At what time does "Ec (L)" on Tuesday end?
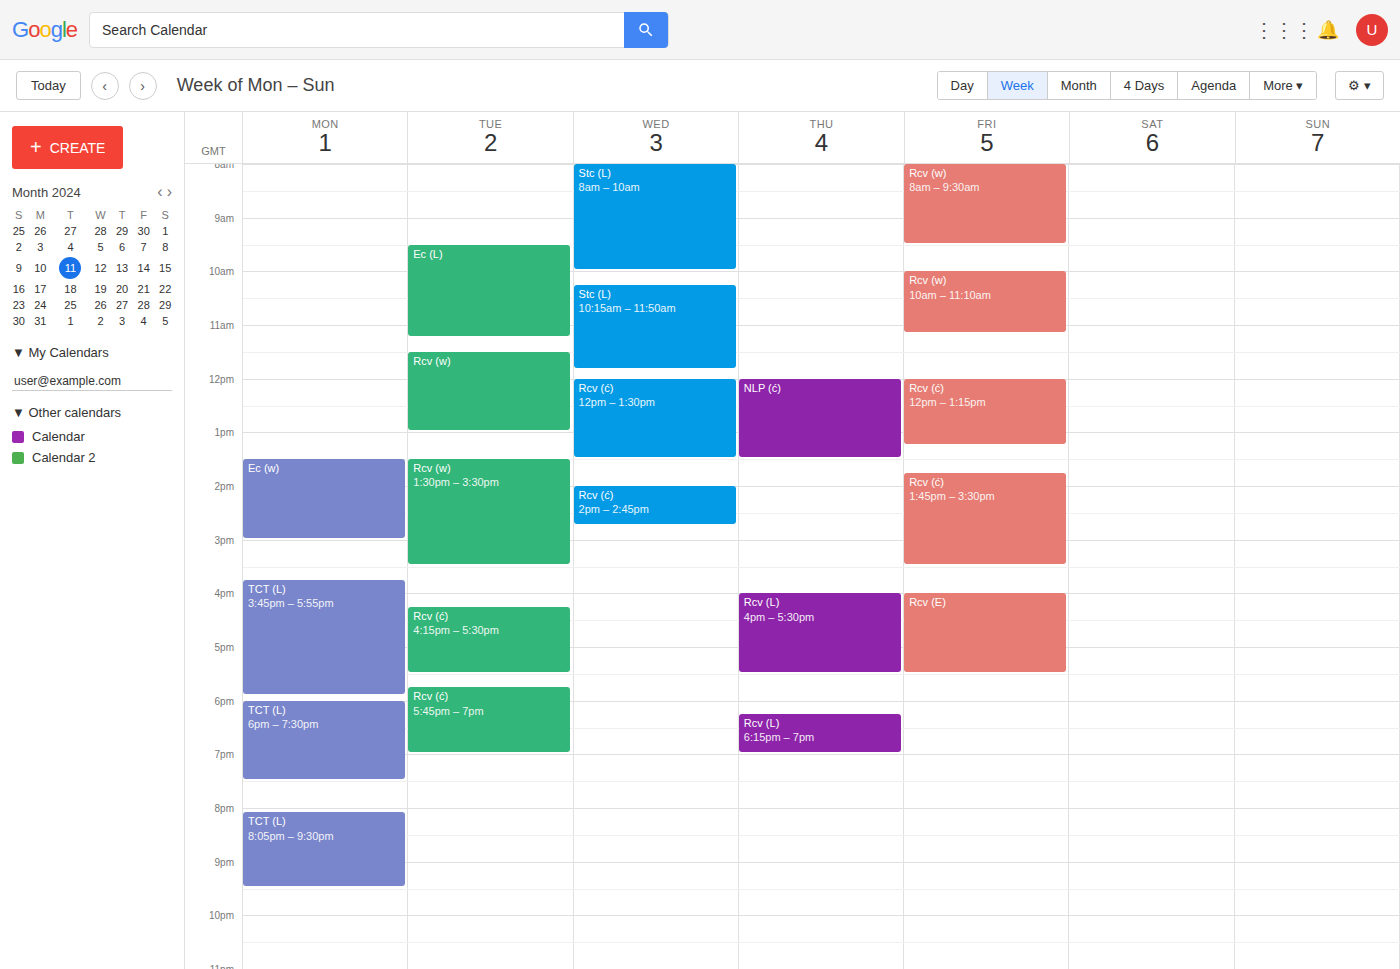
11:15 AM